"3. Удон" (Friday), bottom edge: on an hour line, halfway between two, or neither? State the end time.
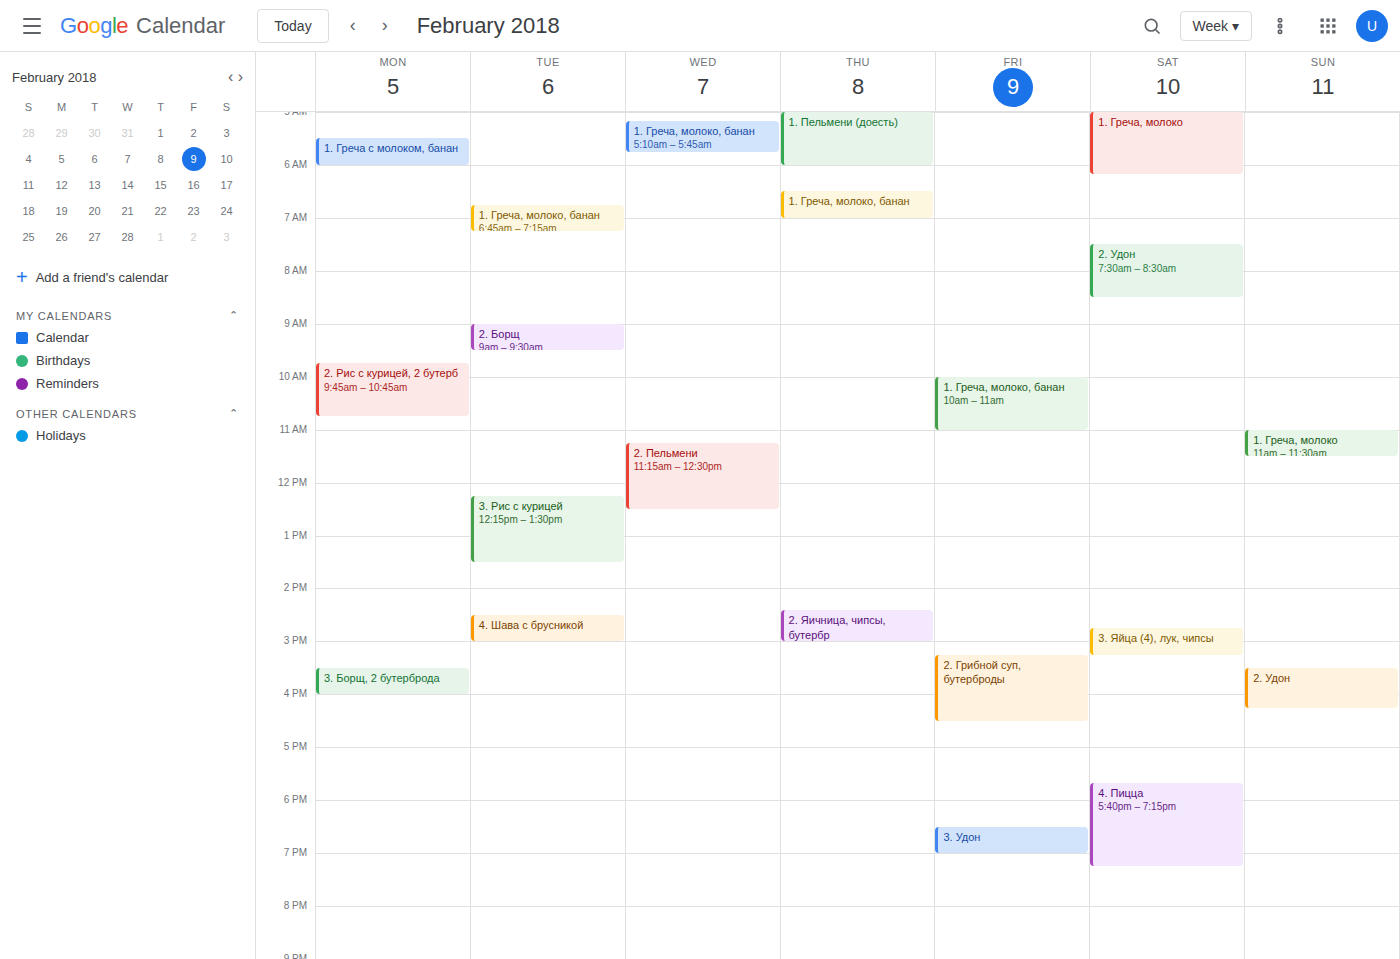
19:00 -- exactly on the 19:00 line.